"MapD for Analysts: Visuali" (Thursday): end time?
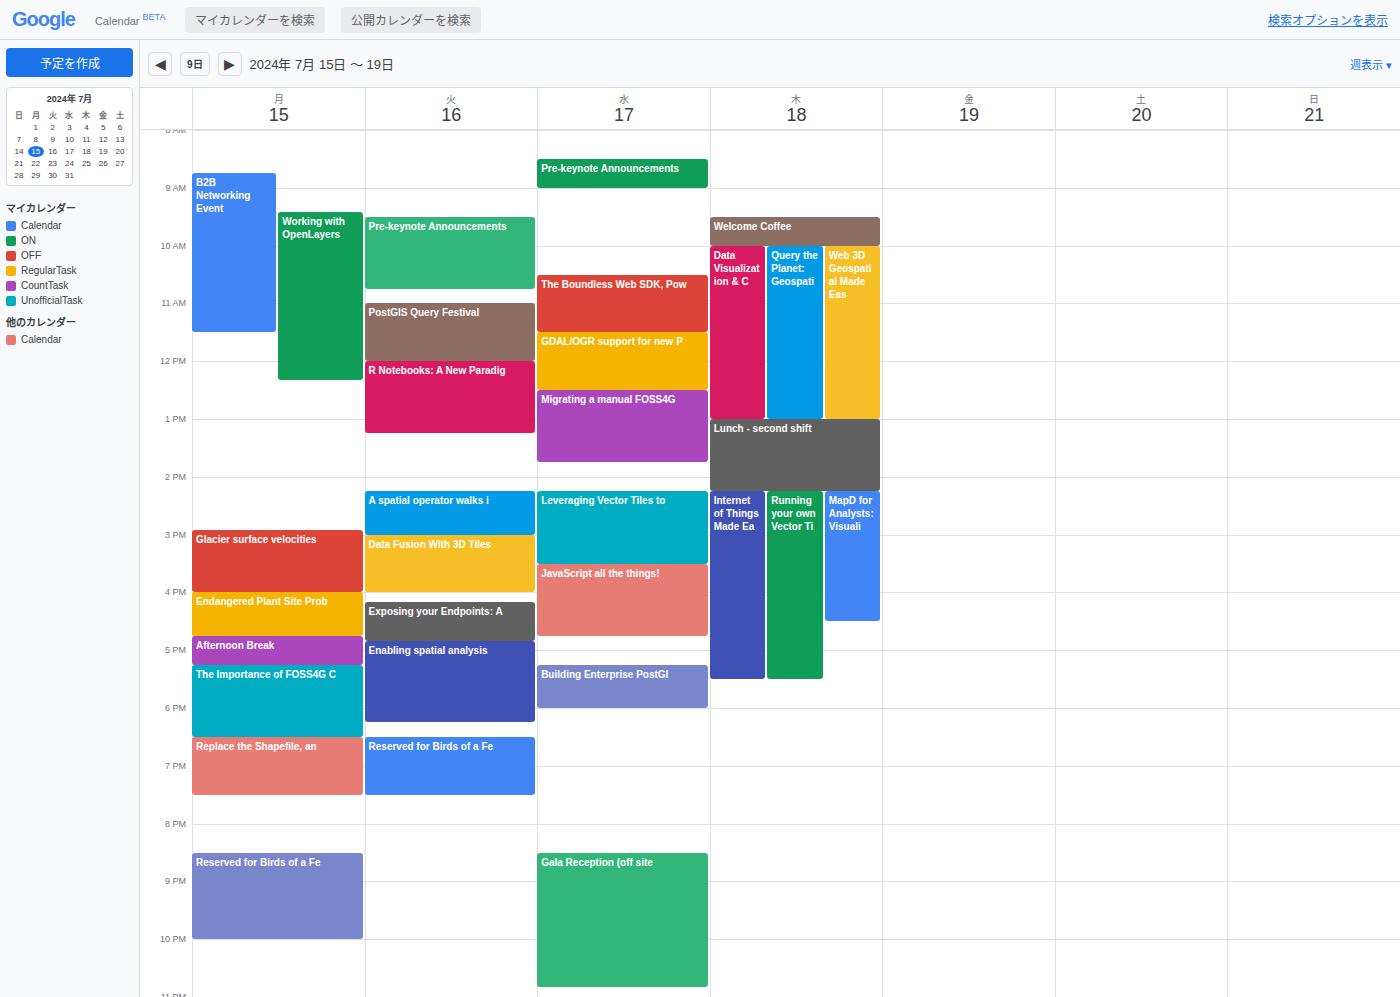
4:30 PM